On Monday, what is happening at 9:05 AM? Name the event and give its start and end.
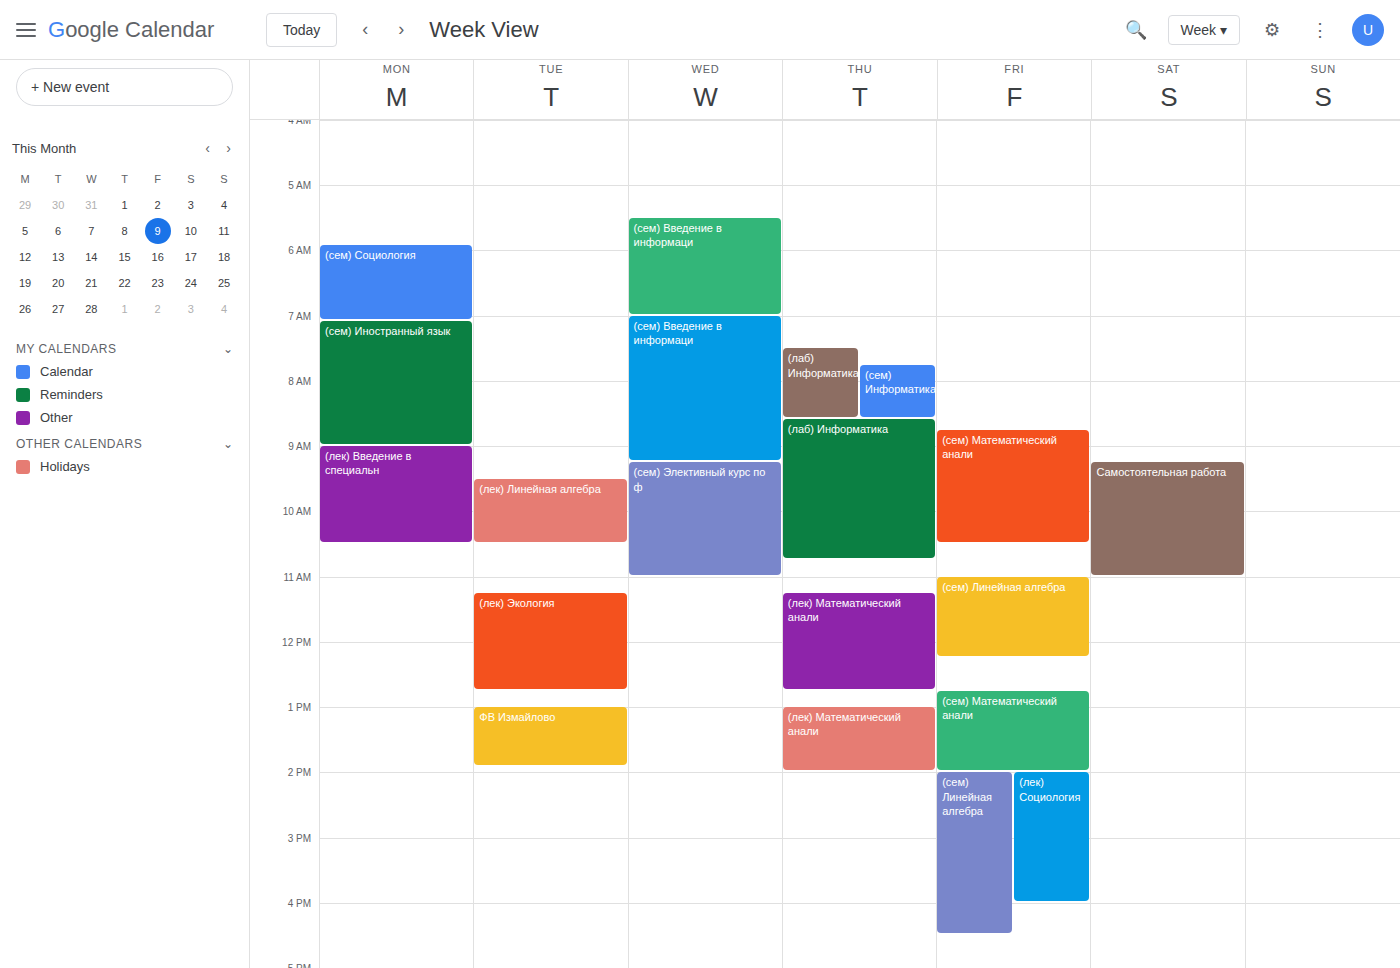
"(лек) Введение в специальн", 9:00 AM to 10:30 AM